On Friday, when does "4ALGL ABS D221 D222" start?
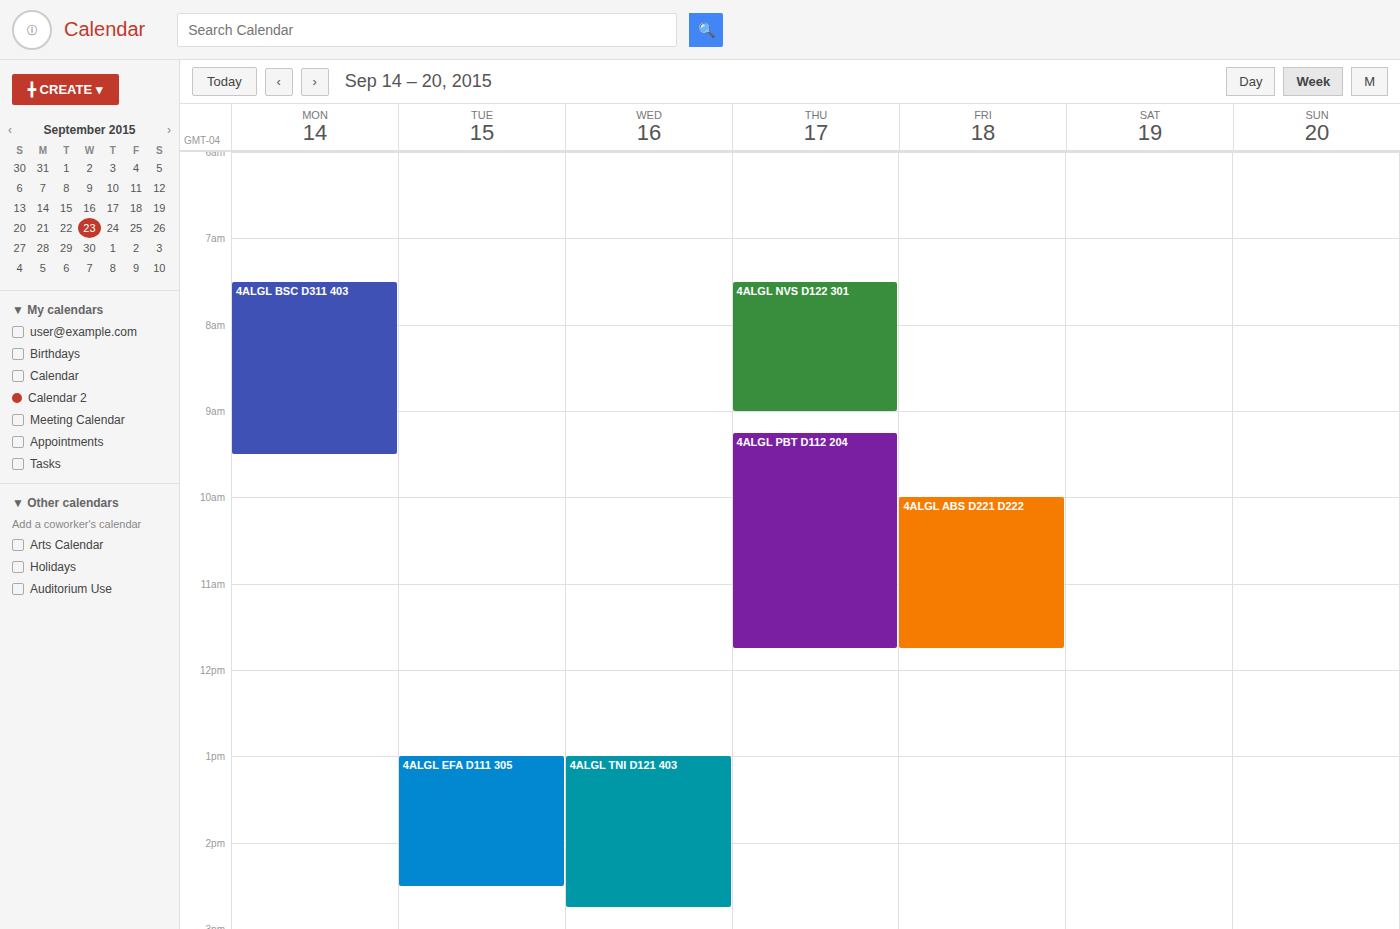
10:00 AM